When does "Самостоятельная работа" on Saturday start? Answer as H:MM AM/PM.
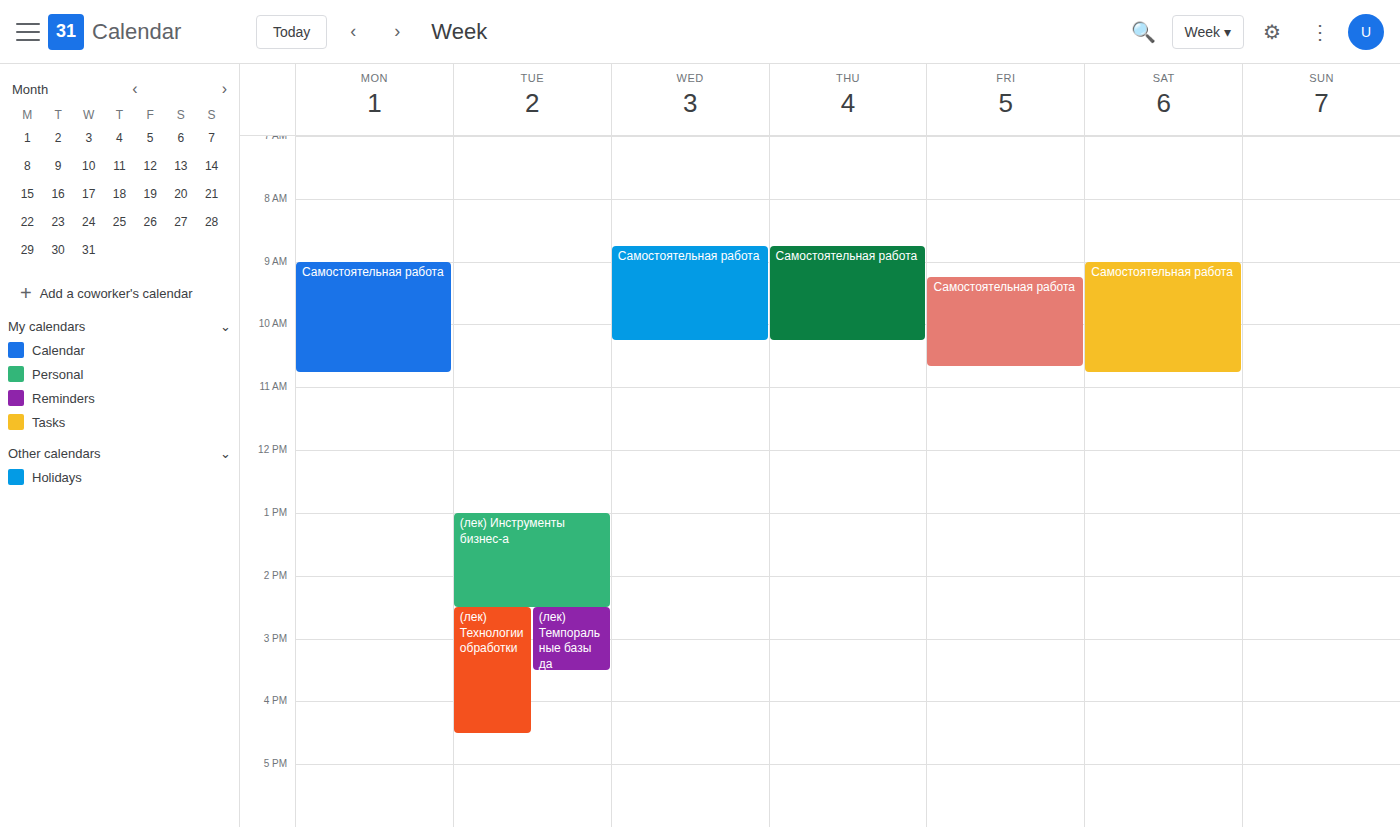
9:00 AM